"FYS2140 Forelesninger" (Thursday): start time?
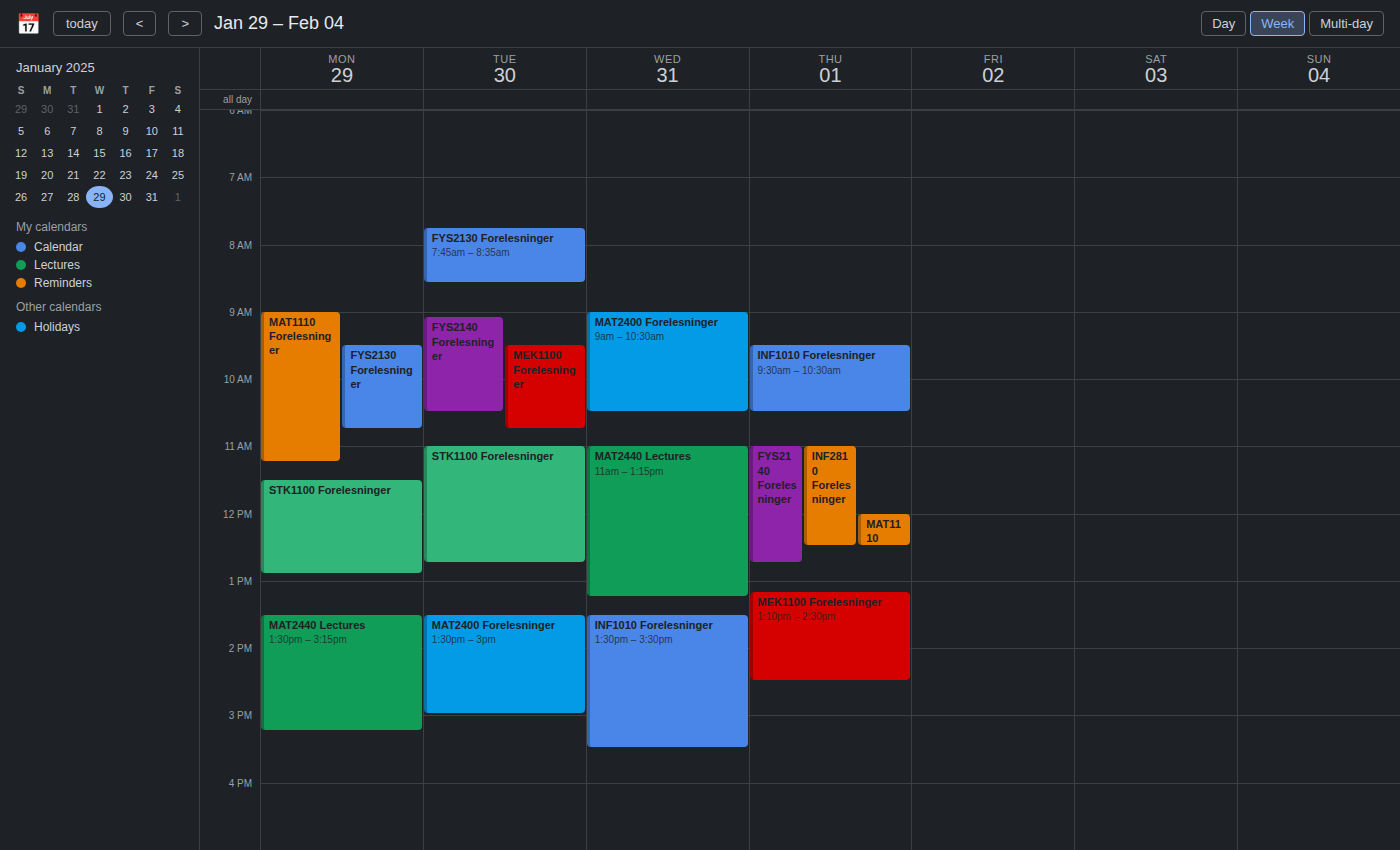
11:00 AM